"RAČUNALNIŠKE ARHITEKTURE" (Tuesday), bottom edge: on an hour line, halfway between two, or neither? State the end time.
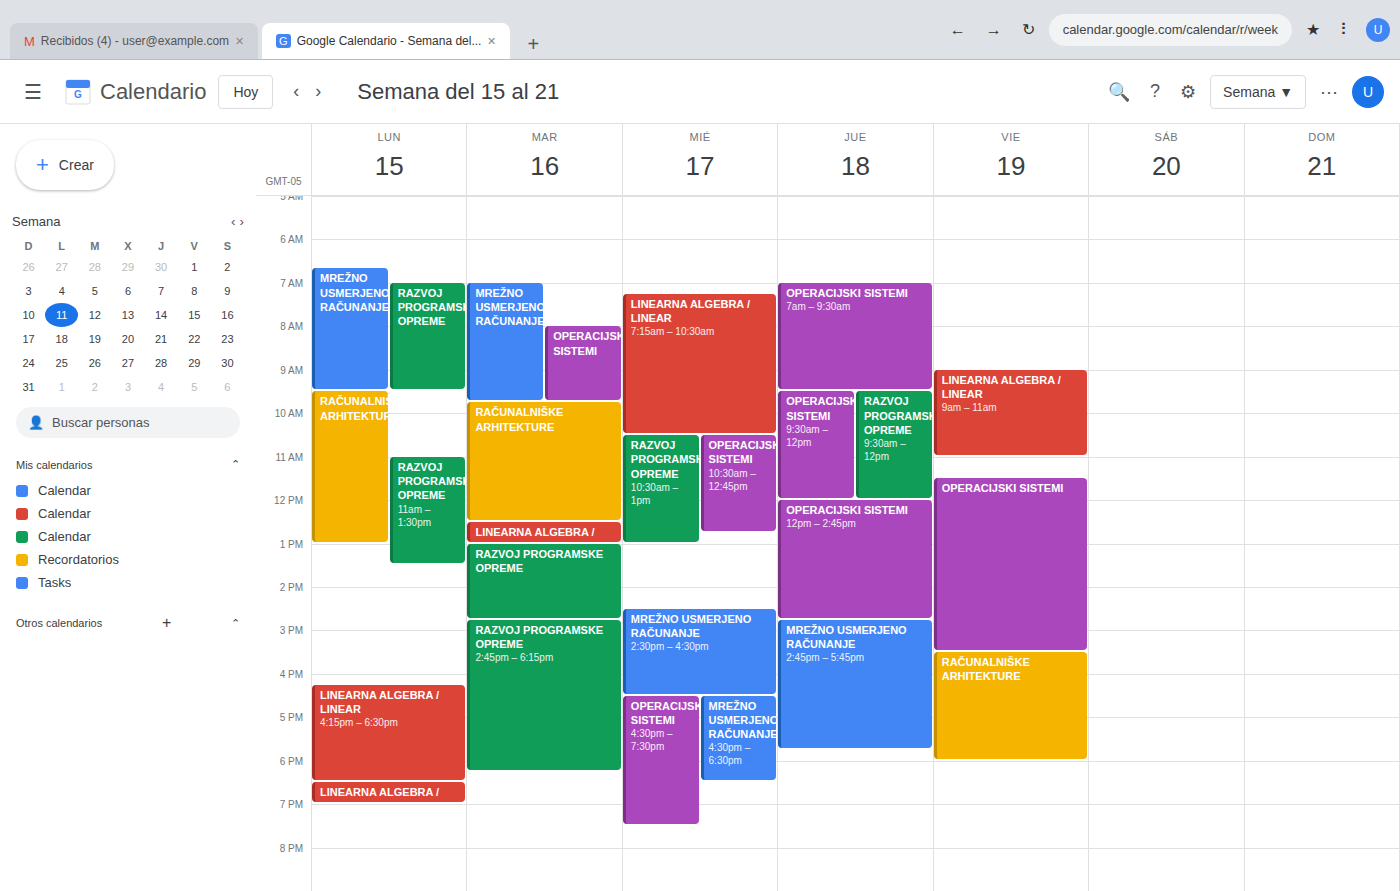
12:30 -- halfway between the 12:00 and 13:00 lines.